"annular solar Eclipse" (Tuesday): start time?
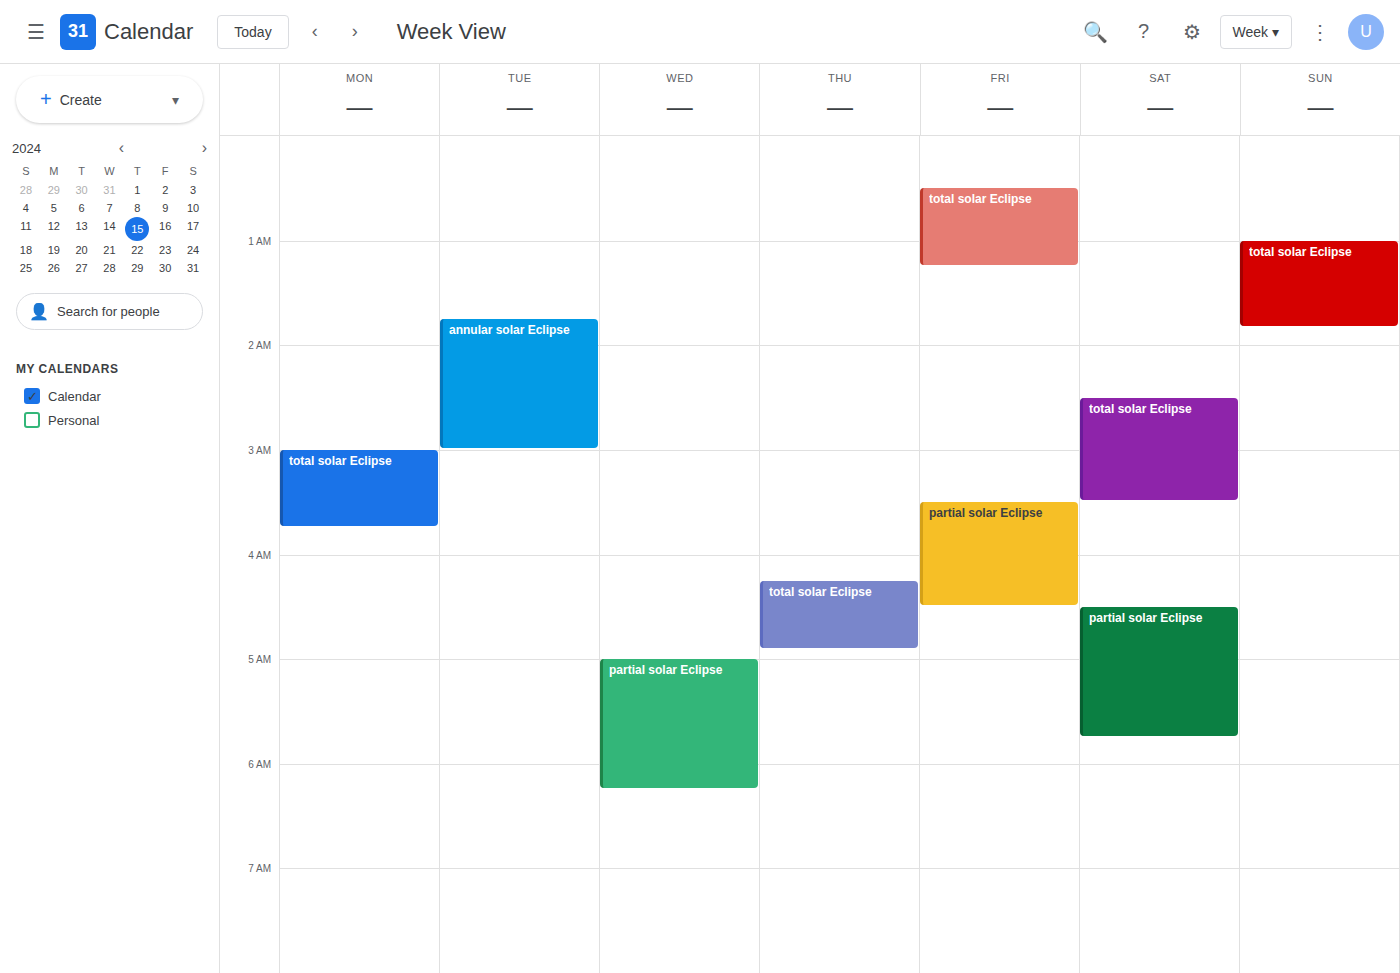
1:45 AM